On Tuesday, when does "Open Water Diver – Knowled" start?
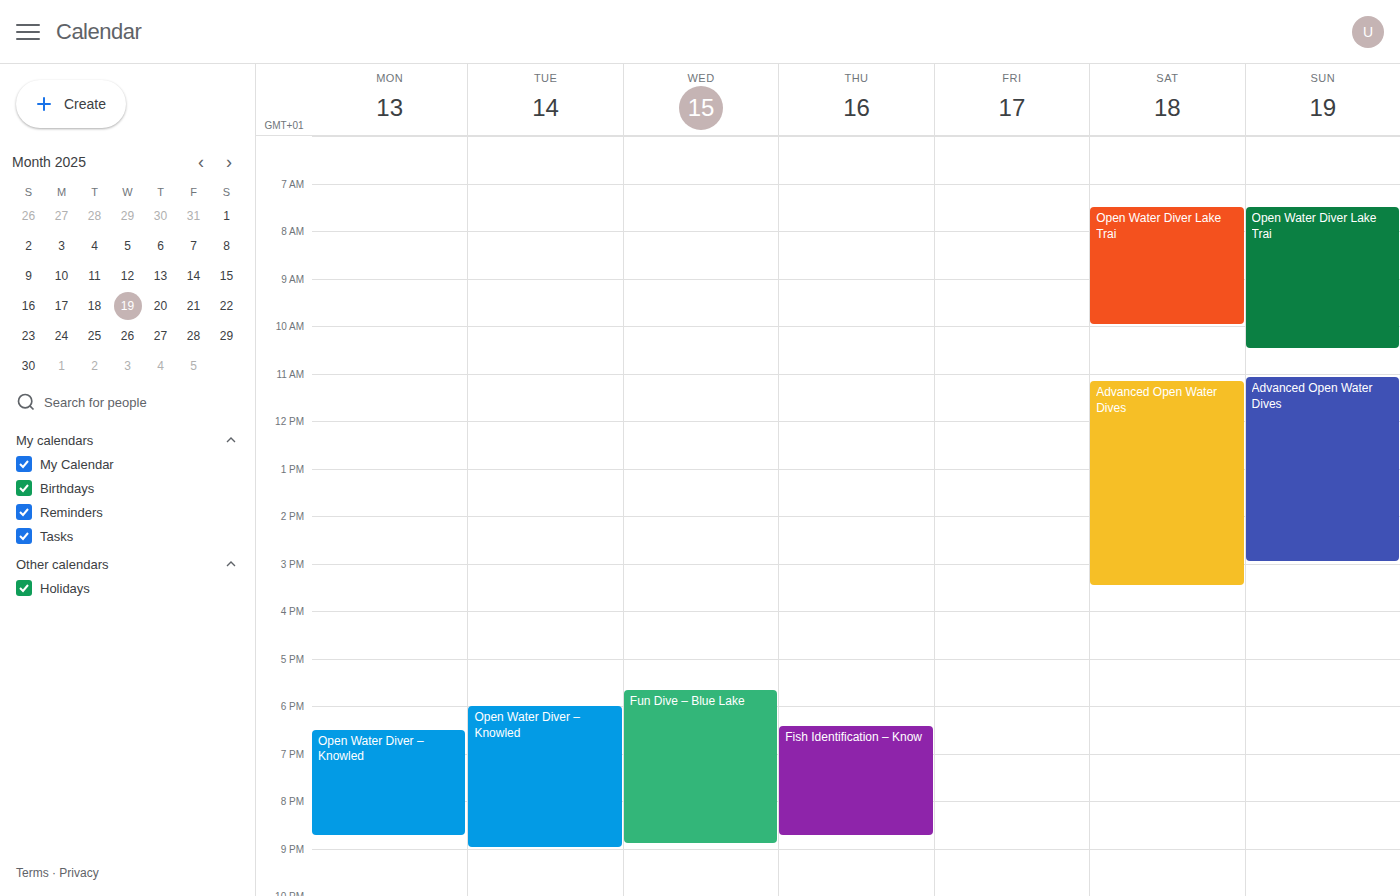
6:00 PM